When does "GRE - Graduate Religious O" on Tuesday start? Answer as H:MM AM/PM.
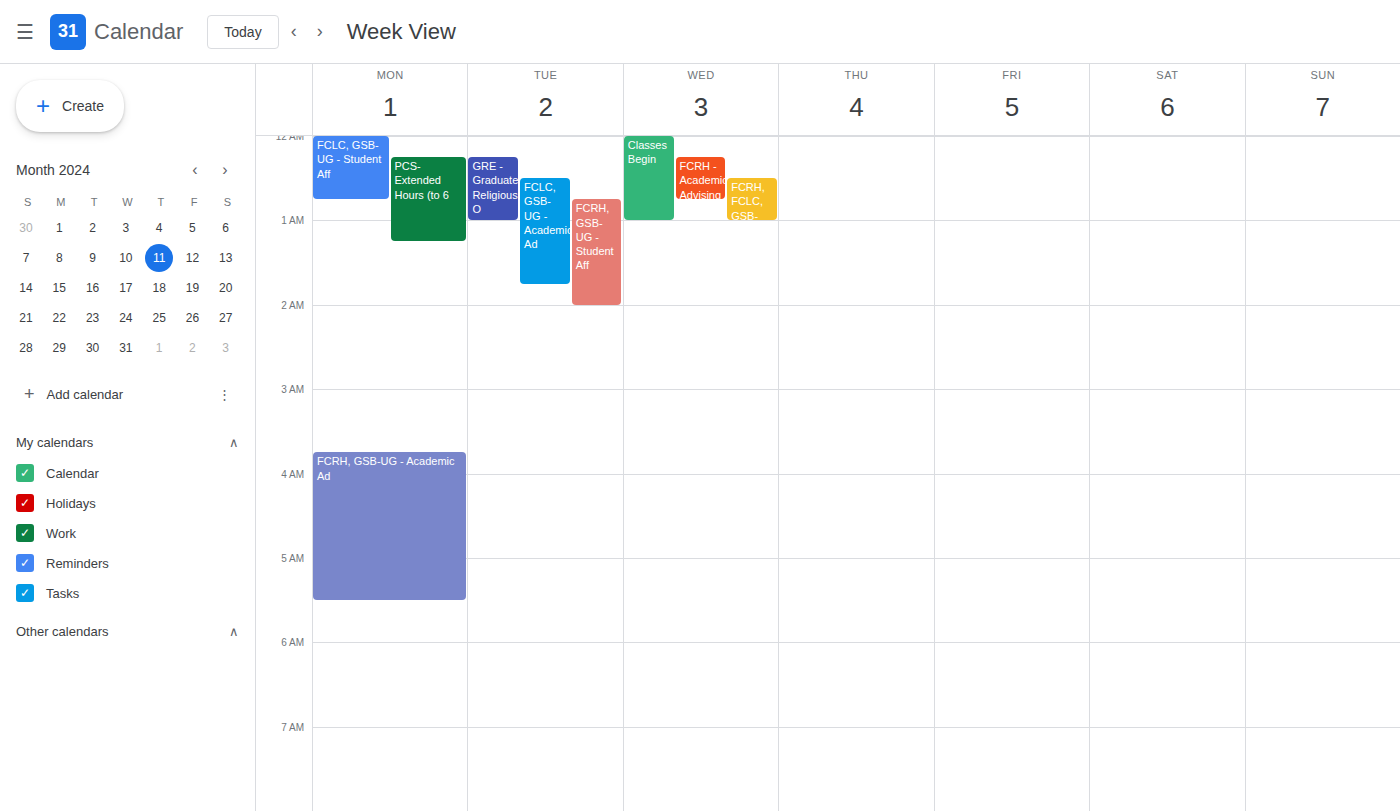
12:15 AM